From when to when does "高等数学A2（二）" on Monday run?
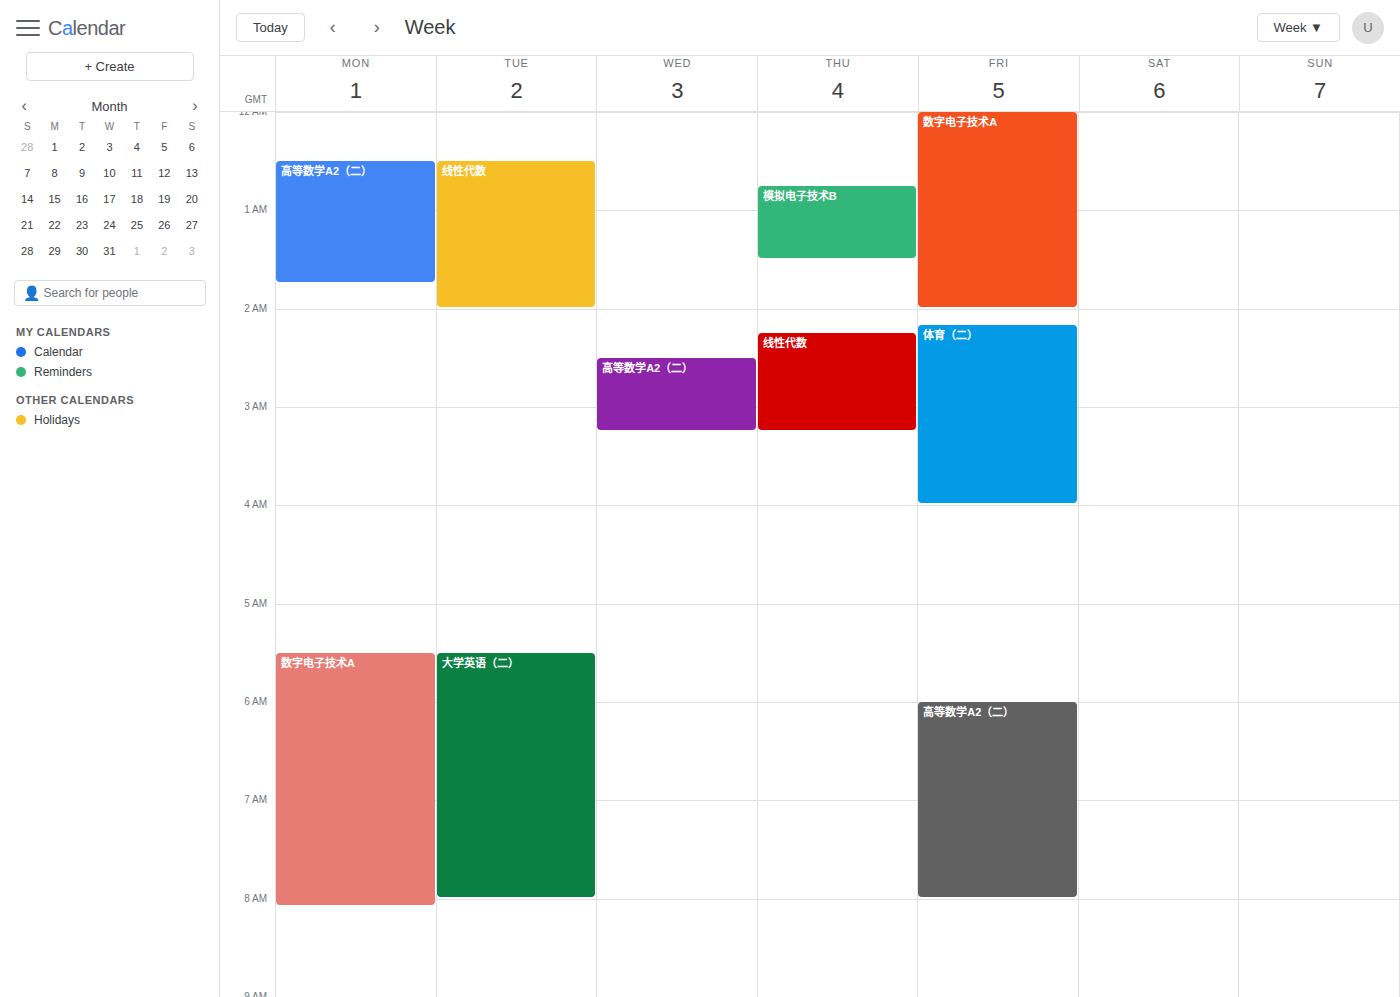
12:30 AM to 1:45 AM